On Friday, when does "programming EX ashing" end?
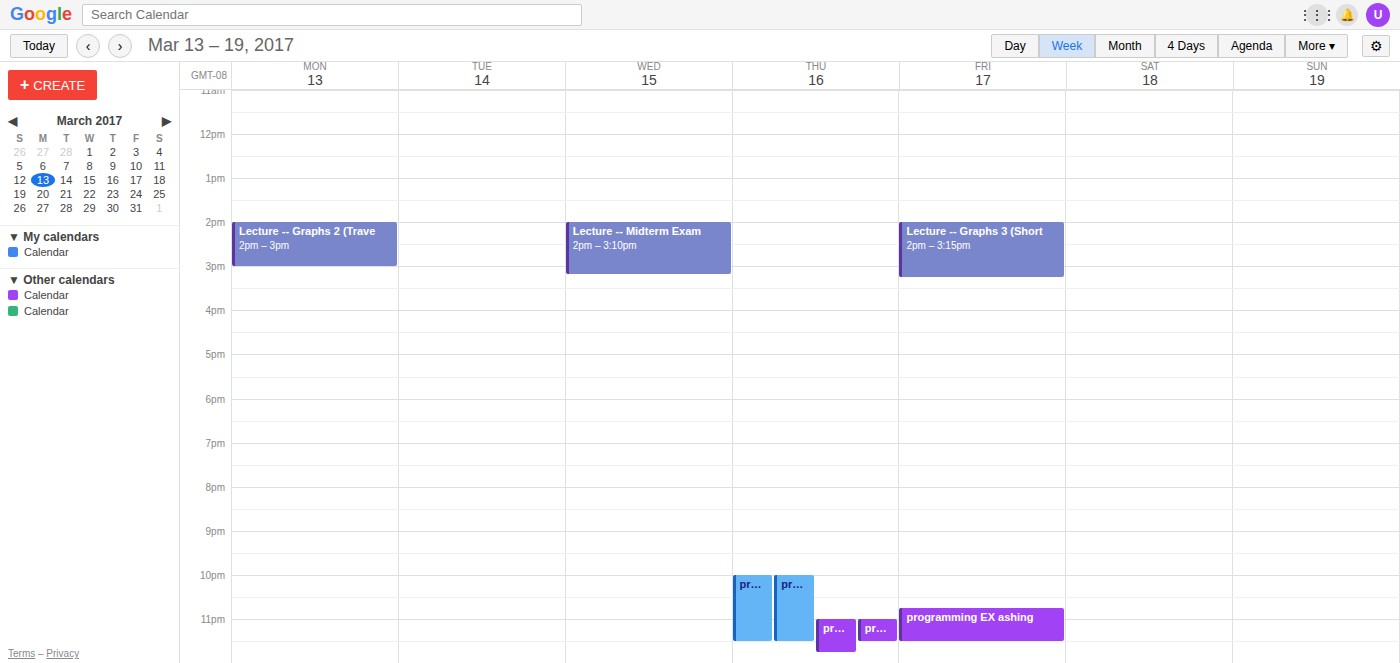
23:30